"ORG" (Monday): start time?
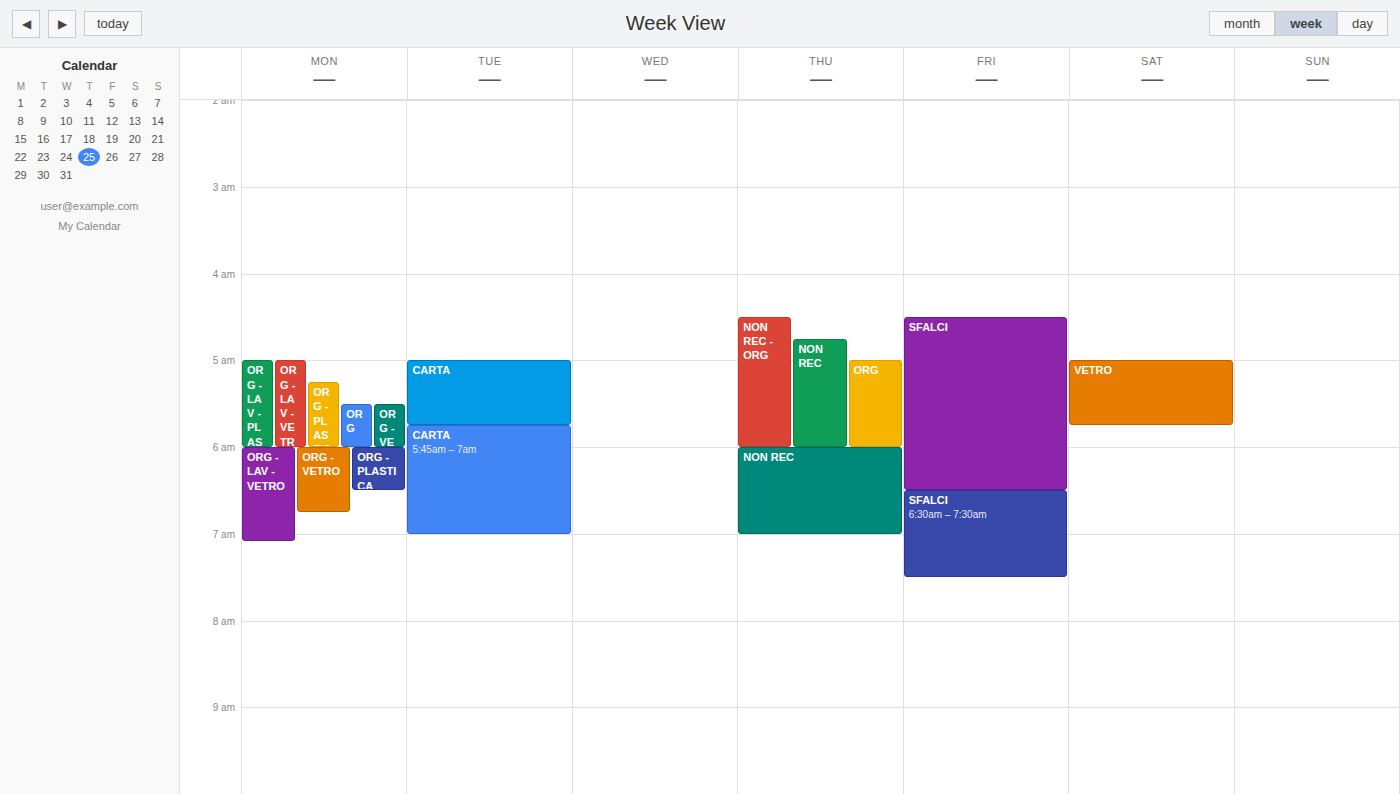
5:30 AM